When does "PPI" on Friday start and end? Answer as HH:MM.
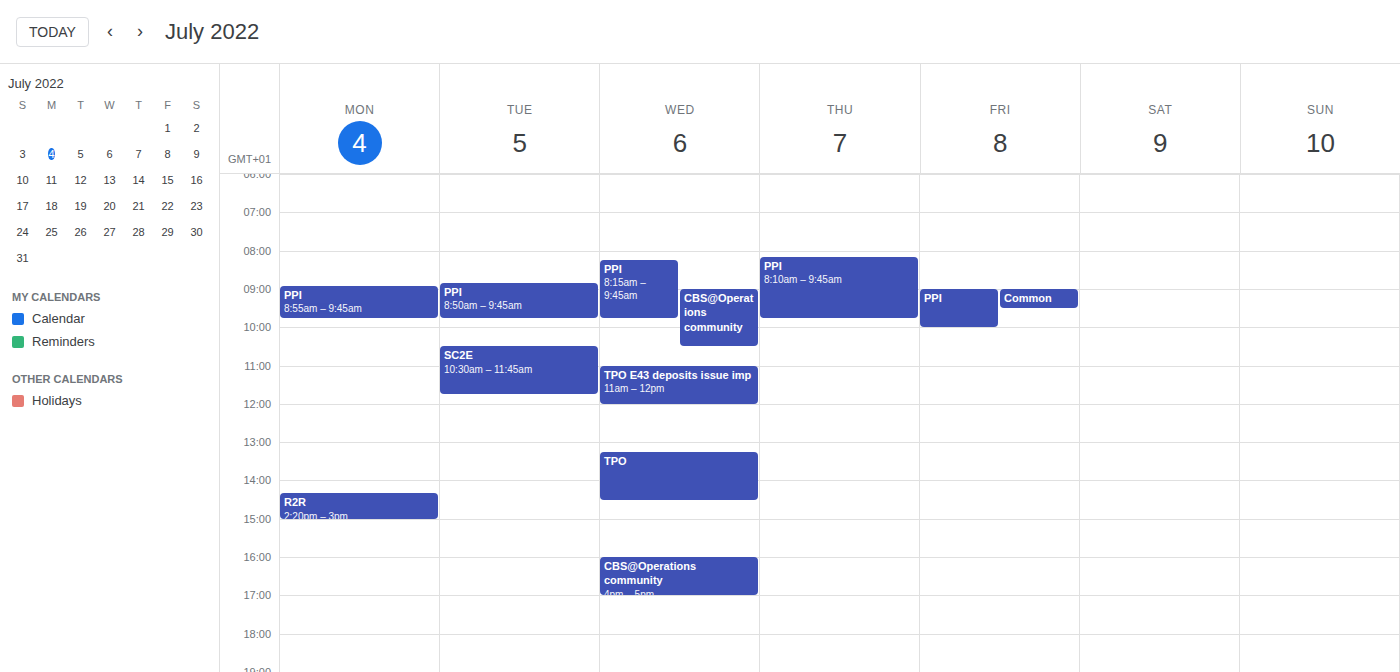
09:00 to 10:00